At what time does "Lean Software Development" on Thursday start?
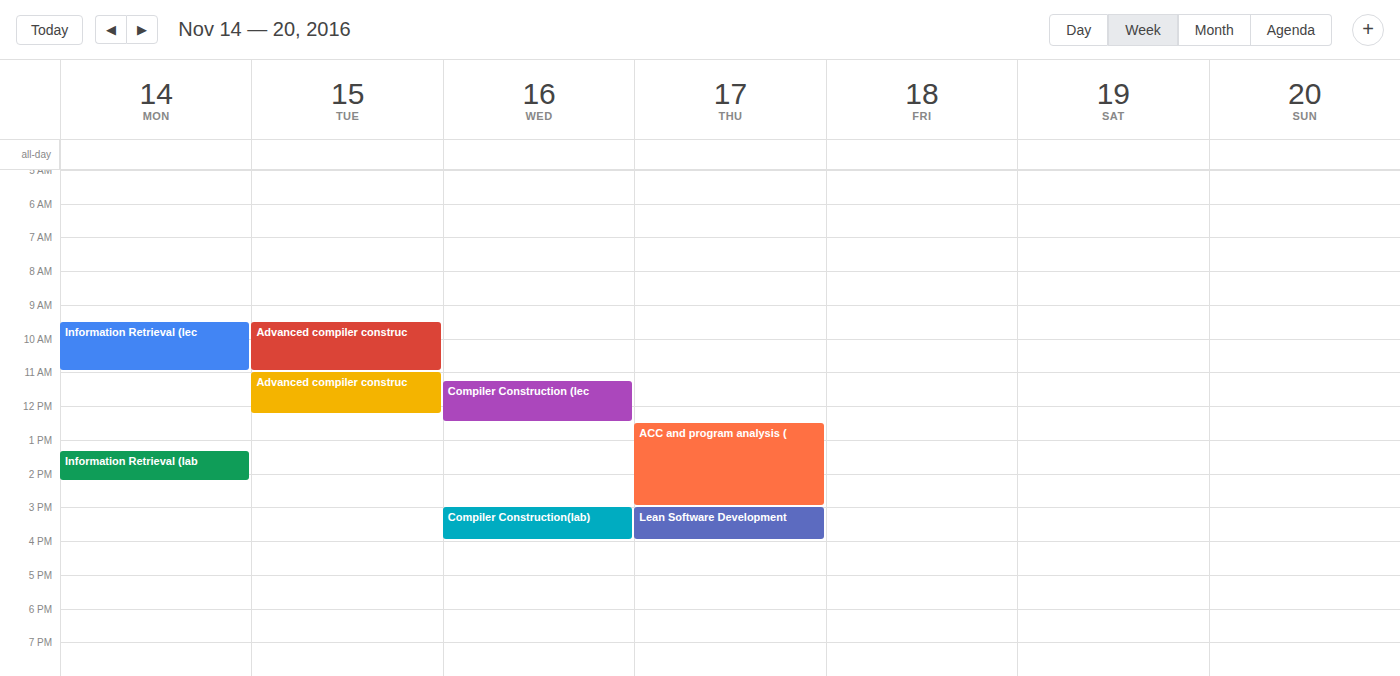
3:00 PM